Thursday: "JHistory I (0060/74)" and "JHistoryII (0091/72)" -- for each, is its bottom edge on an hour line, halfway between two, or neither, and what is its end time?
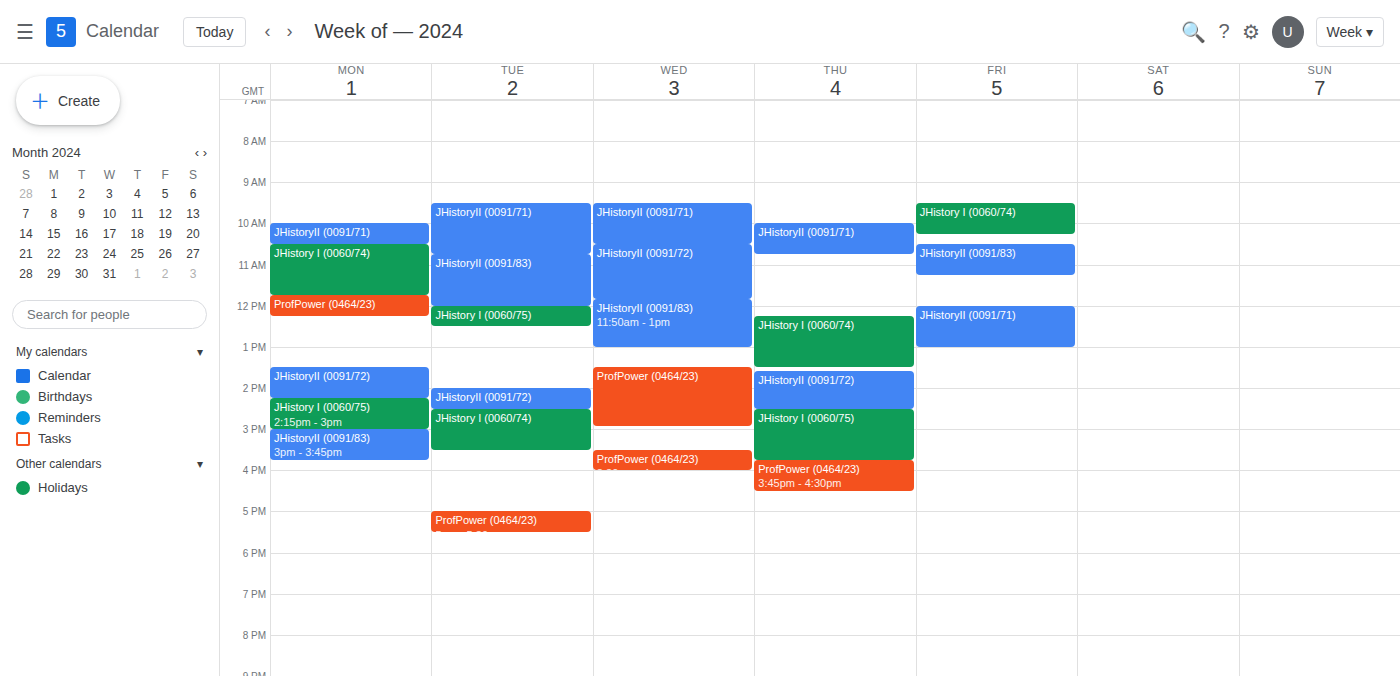
"JHistory I (0060/74)": 1:30 PM, halfway between the 1 PM and 2 PM lines. "JHistoryII (0091/72)": 2:30 PM, halfway between the 2 PM and 3 PM lines.